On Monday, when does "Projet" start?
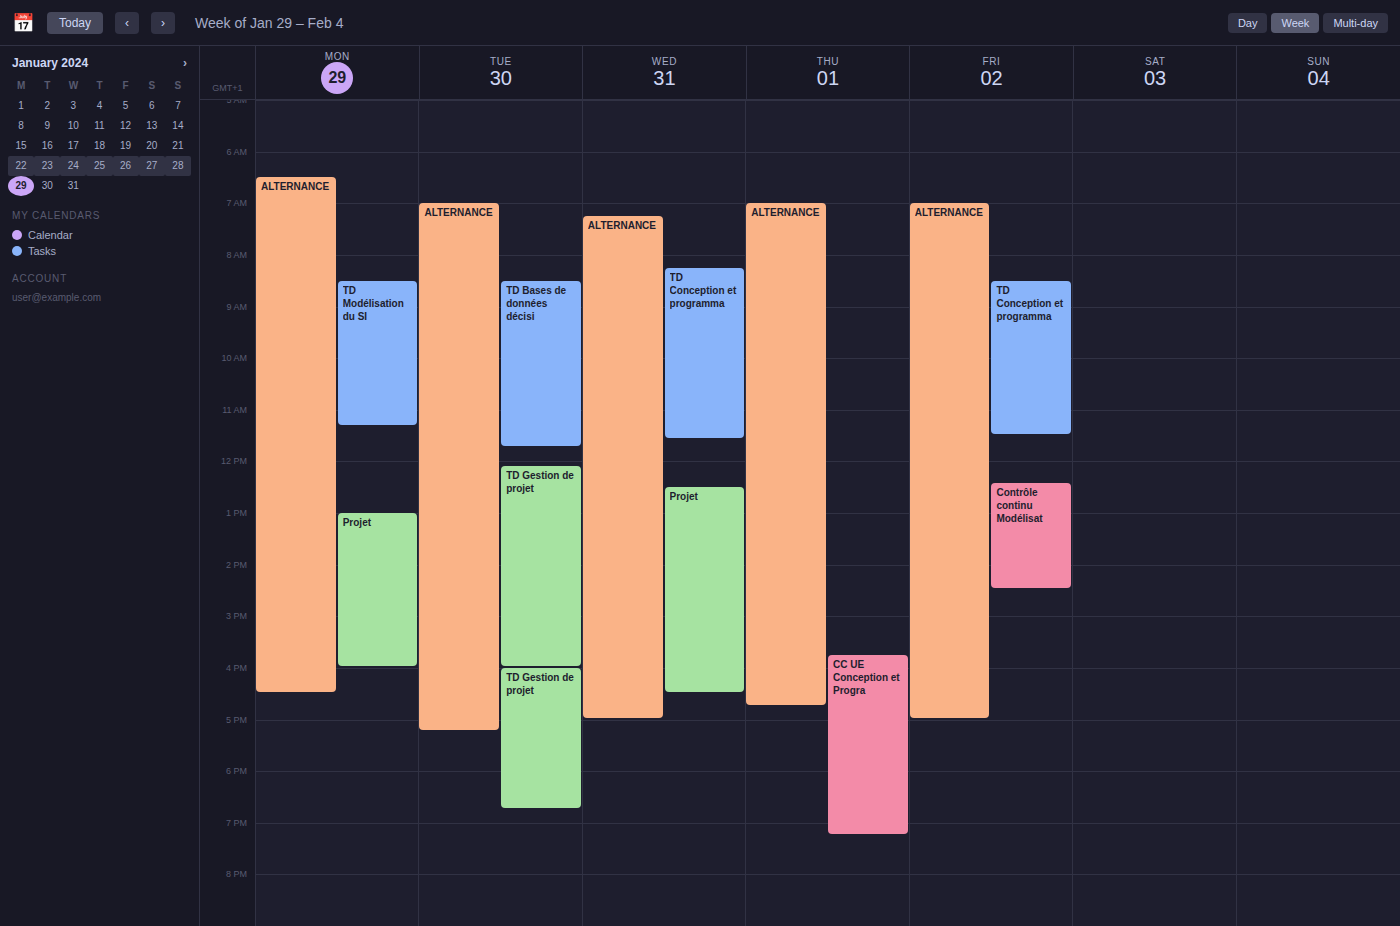
1:00 PM